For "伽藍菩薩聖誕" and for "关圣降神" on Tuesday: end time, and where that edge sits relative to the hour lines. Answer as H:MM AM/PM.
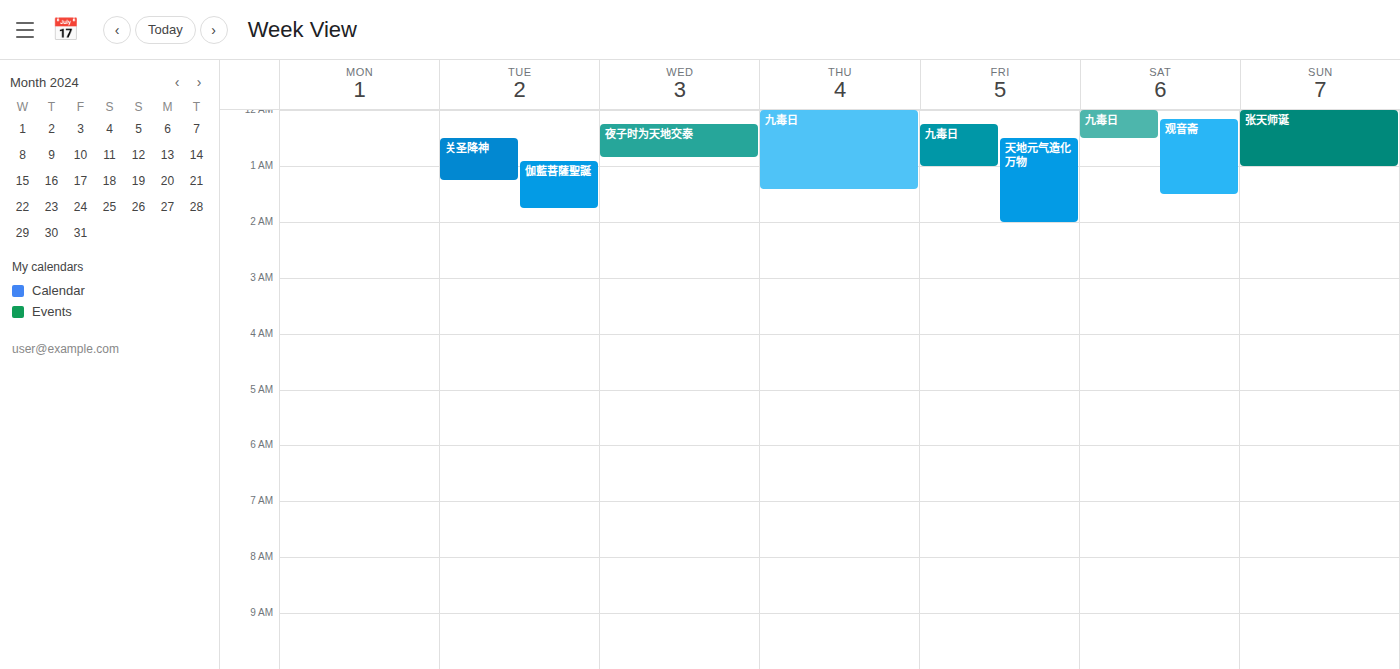
"伽藍菩薩聖誕": 1:45 AM, neither: three quarters of the way from the 1 AM line to the 2 AM line. "关圣降神": 1:15 AM, neither: a quarter of the way from the 1 AM line to the 2 AM line.